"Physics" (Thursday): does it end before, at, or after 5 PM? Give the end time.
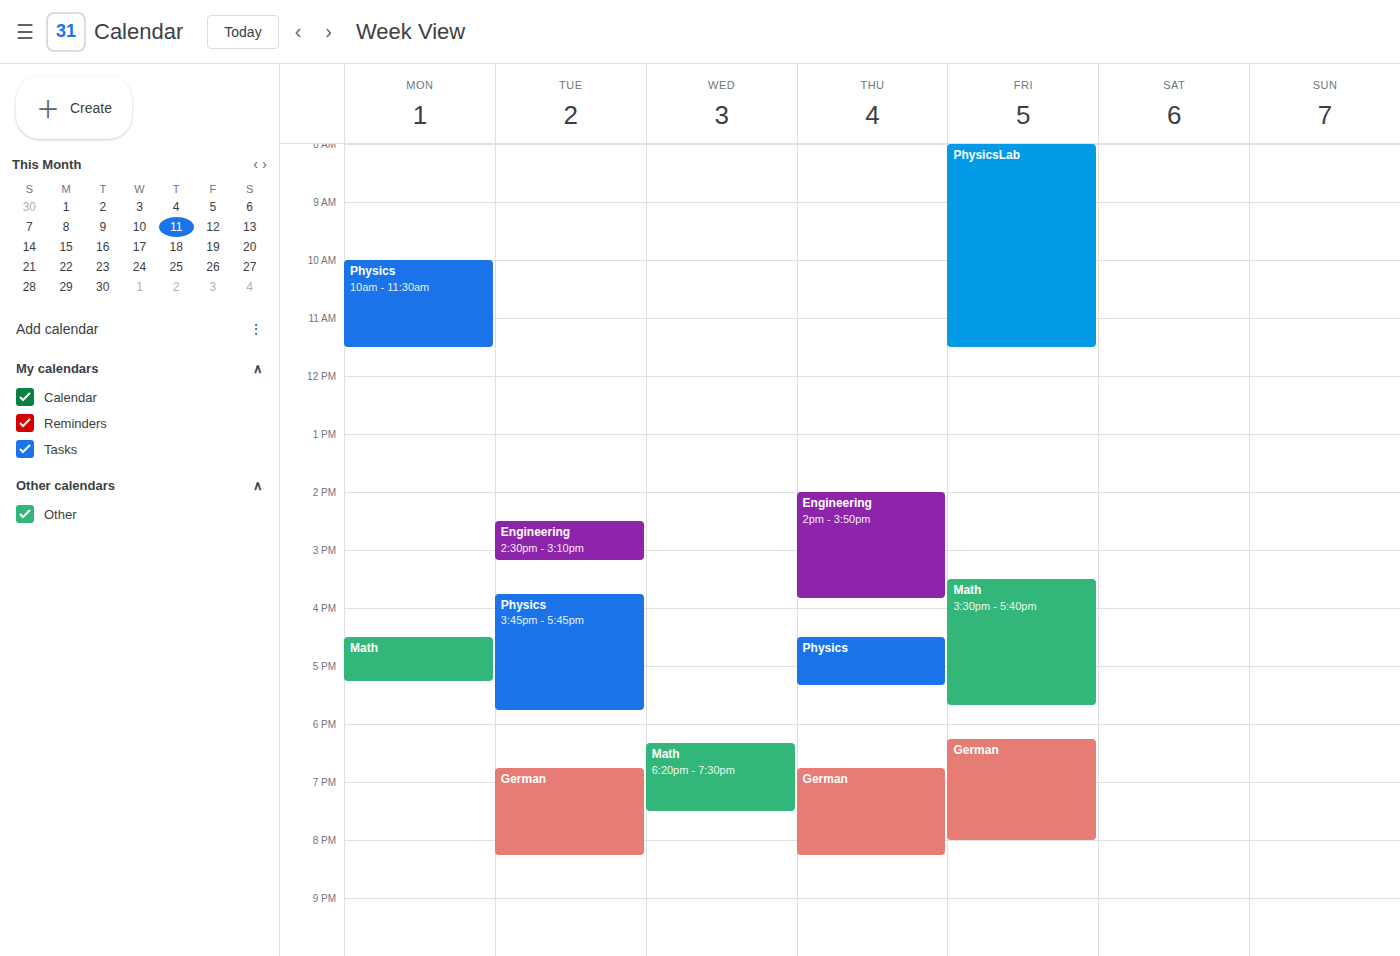
5:20 PM -- after 5 PM, 20 minutes below the 5 PM line.